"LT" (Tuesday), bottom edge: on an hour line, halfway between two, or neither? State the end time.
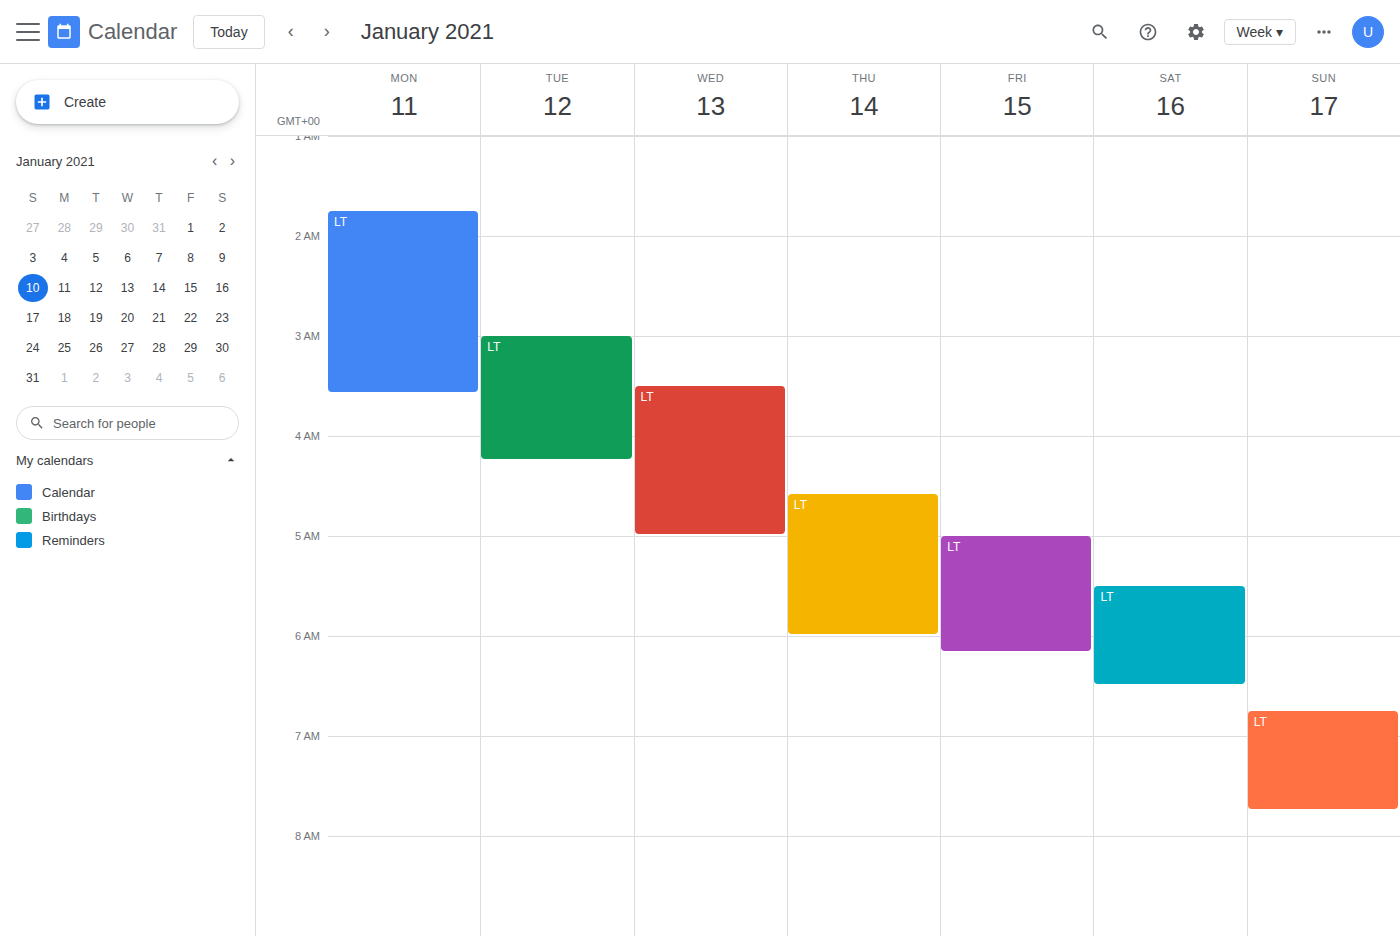
4:15 AM -- neither: a quarter of the way from the 4 AM line to the 5 AM line.